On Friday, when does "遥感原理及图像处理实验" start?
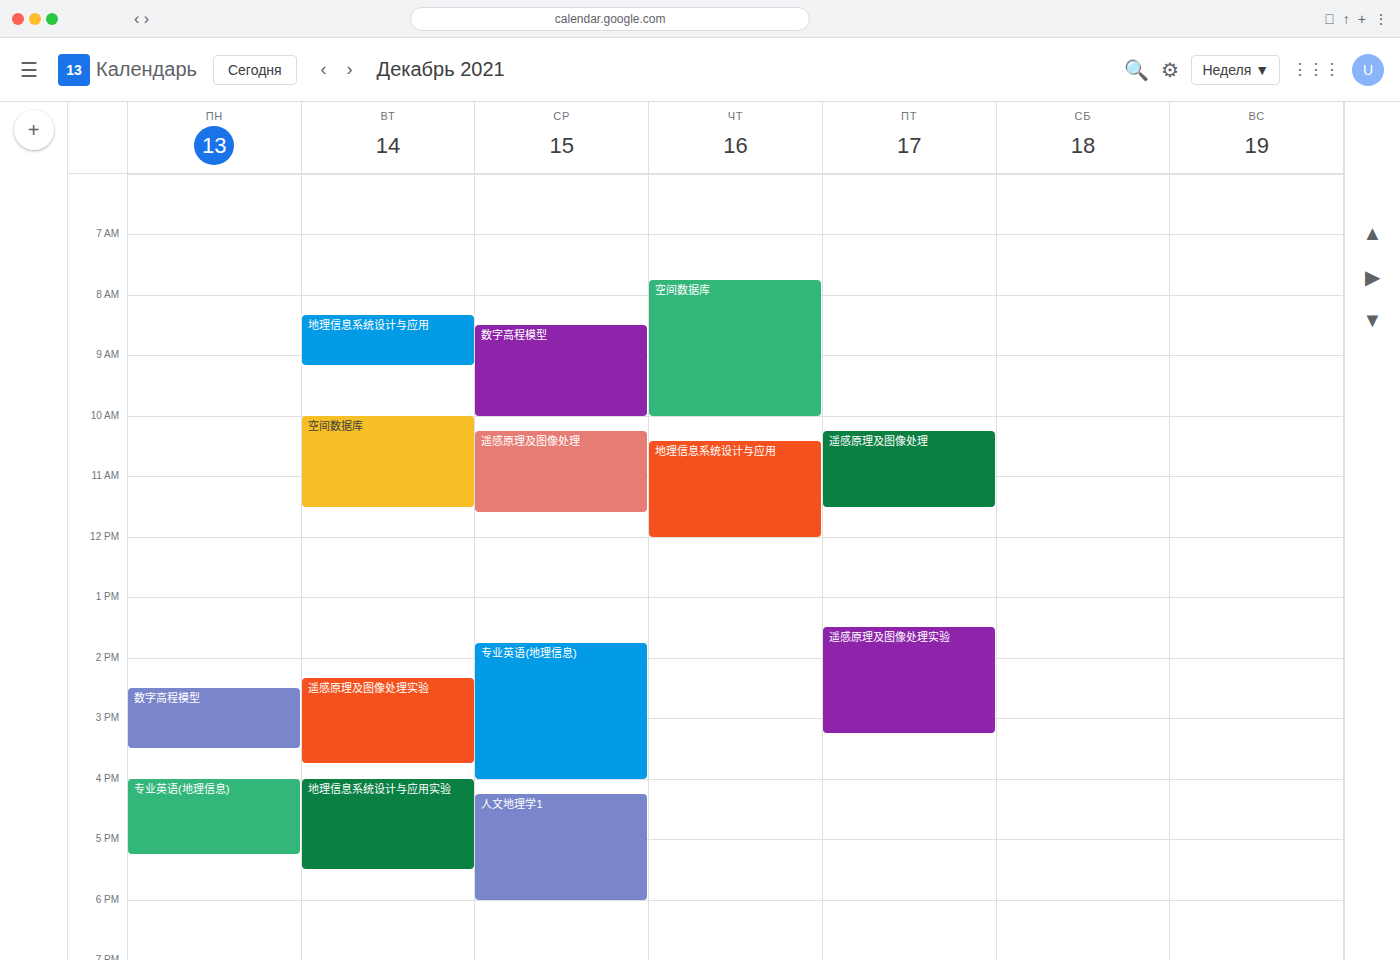
1:30 PM